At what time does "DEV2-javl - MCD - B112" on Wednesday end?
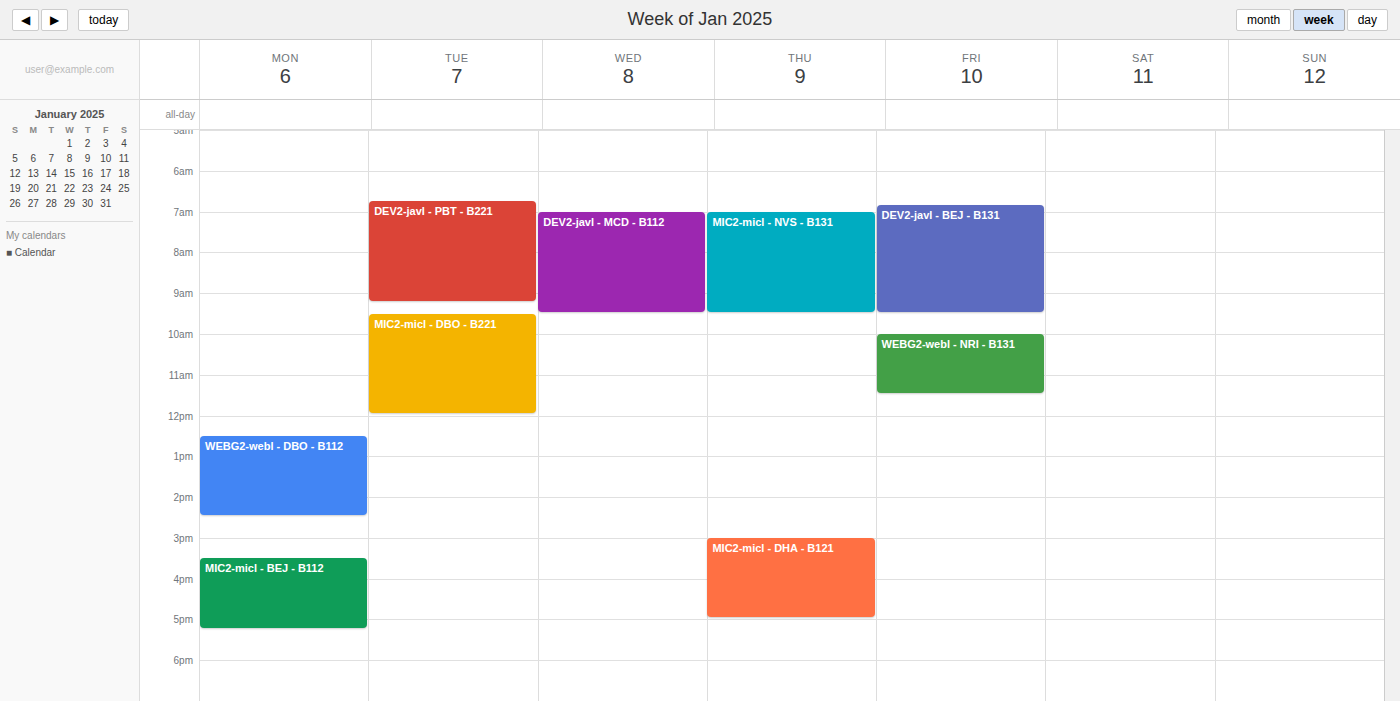
9:30 AM